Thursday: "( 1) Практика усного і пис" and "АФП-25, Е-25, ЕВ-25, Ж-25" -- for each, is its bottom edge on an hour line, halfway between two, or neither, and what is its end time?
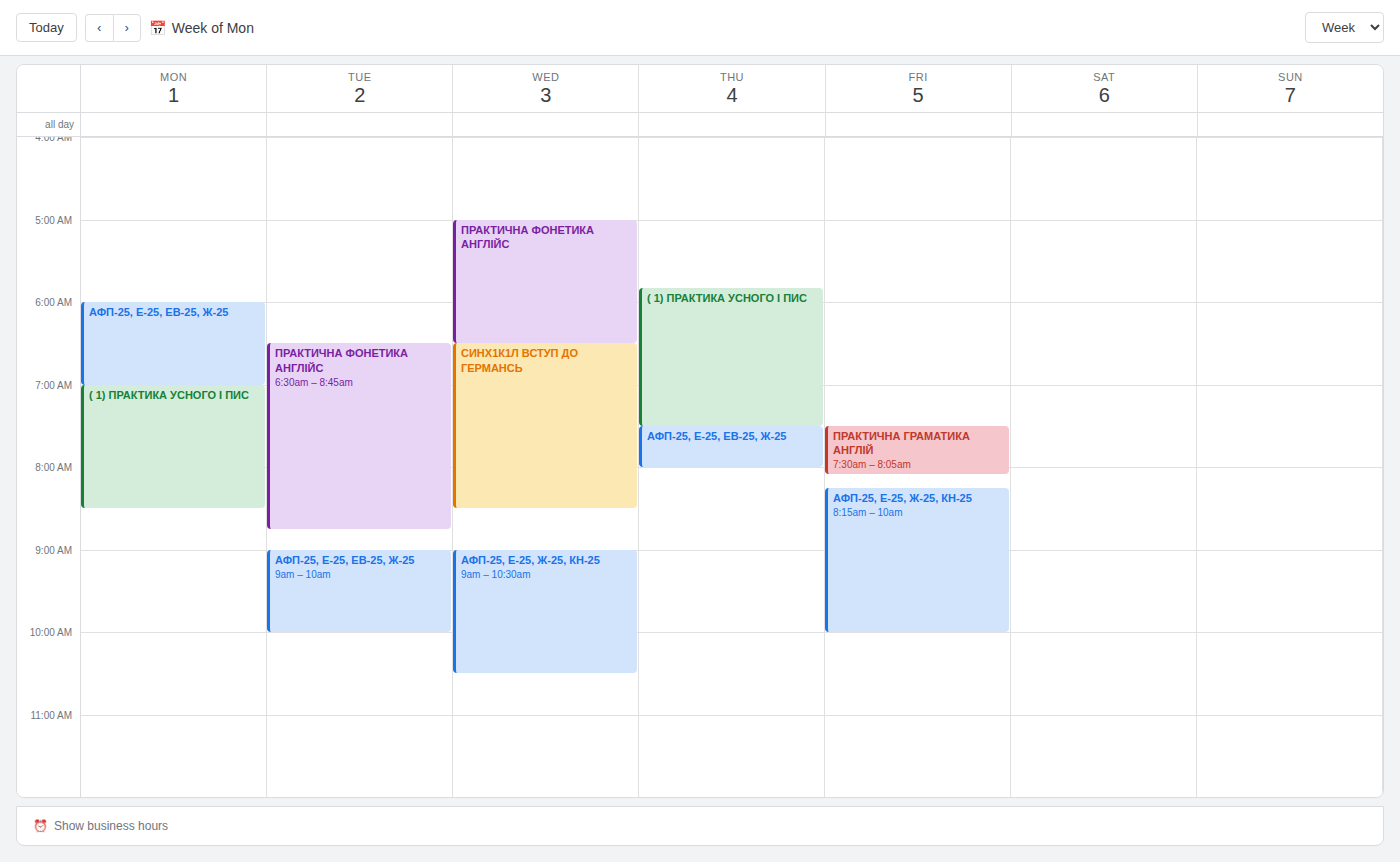
"( 1) Практика усного і пис": 07:30, halfway between the 07:00 and 08:00 lines. "АФП-25, Е-25, ЕВ-25, Ж-25": 08:00, exactly on the 08:00 line.